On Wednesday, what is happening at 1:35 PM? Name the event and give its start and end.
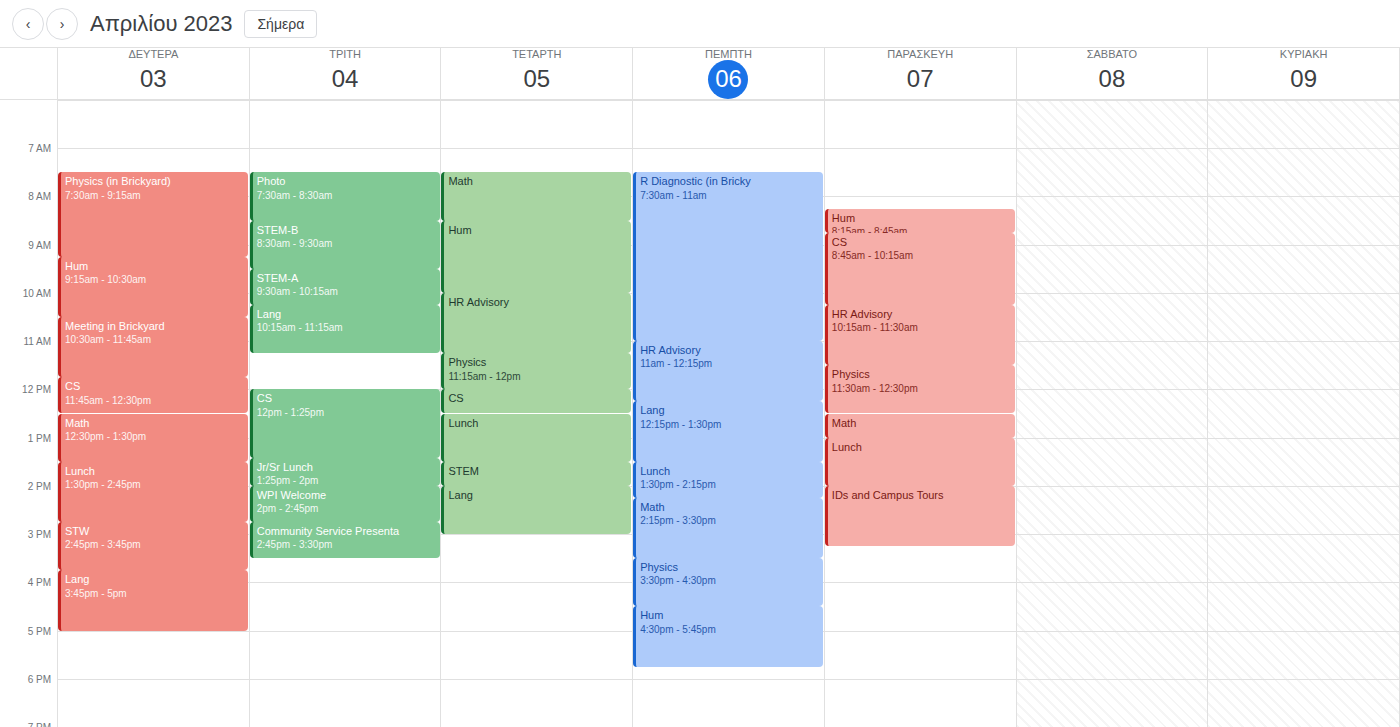
"STEM", 1:30 PM to 2:00 PM